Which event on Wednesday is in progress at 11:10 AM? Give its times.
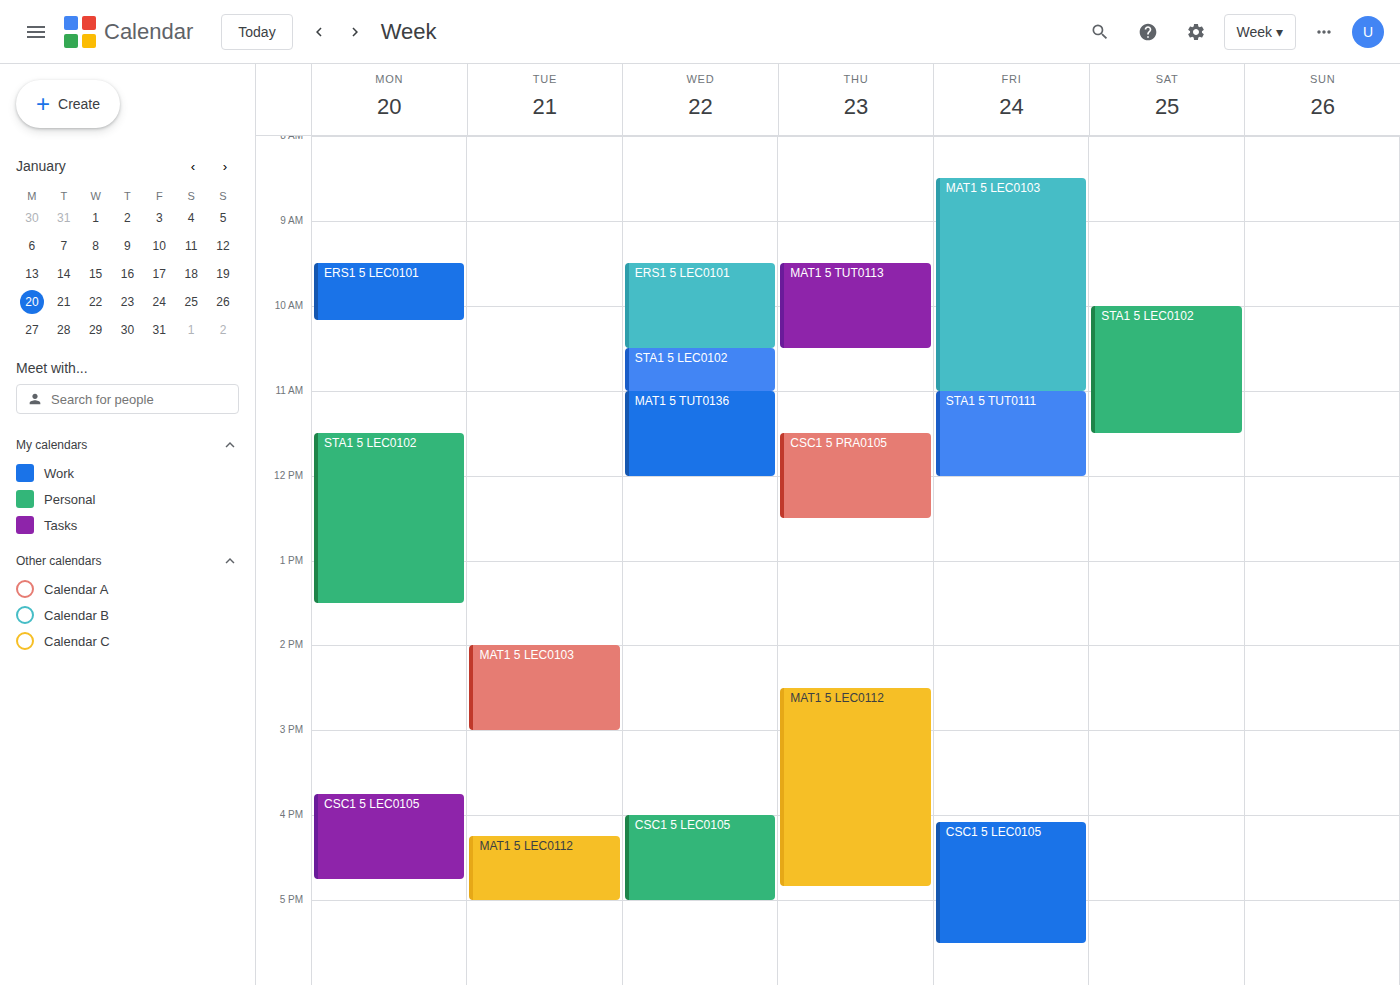
"MAT1 5 TUT0136", 11:00 AM to 12:00 PM